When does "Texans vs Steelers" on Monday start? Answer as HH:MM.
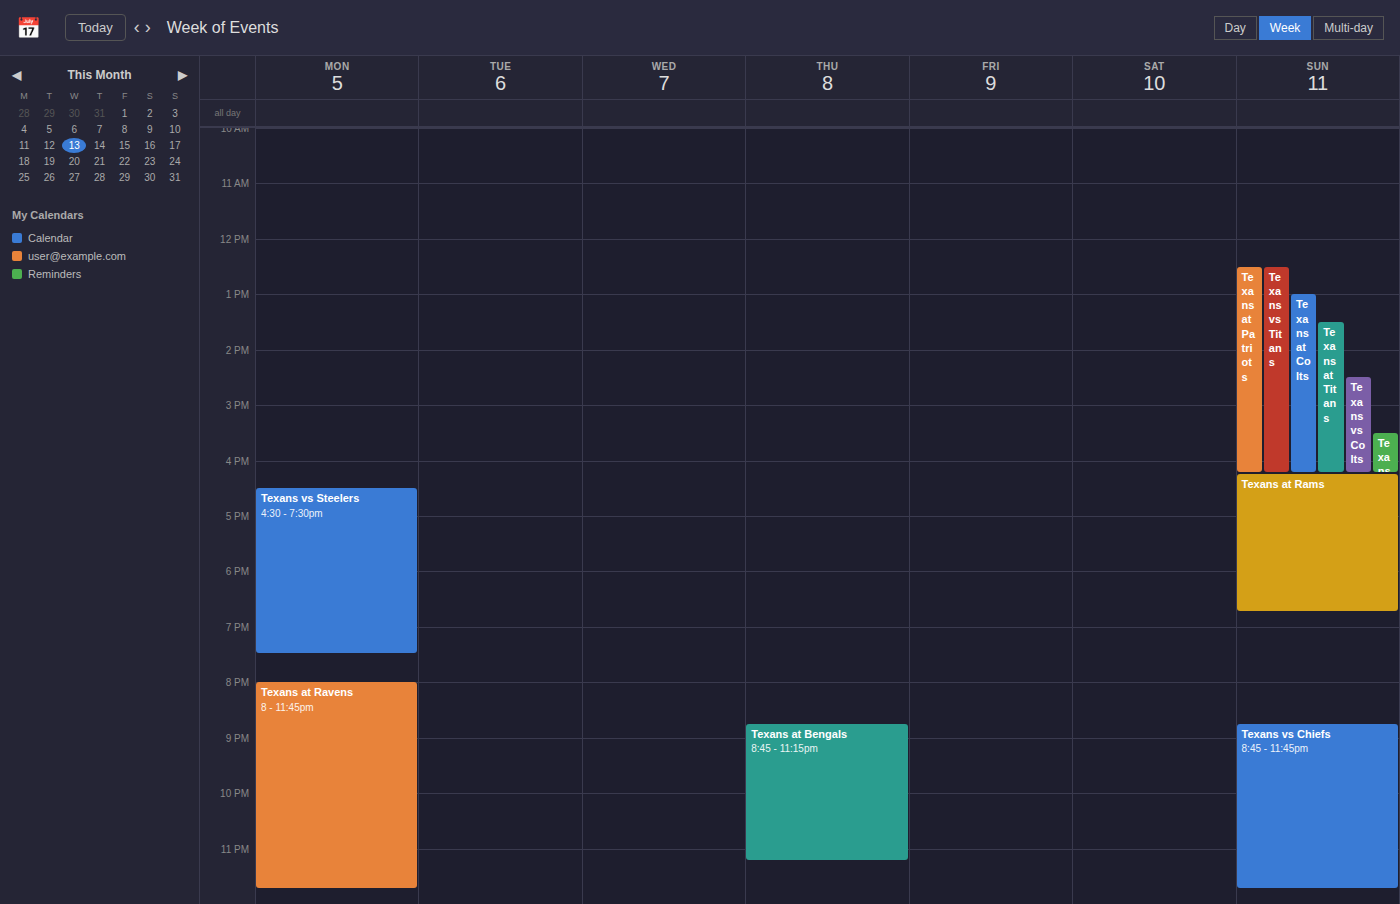
16:30